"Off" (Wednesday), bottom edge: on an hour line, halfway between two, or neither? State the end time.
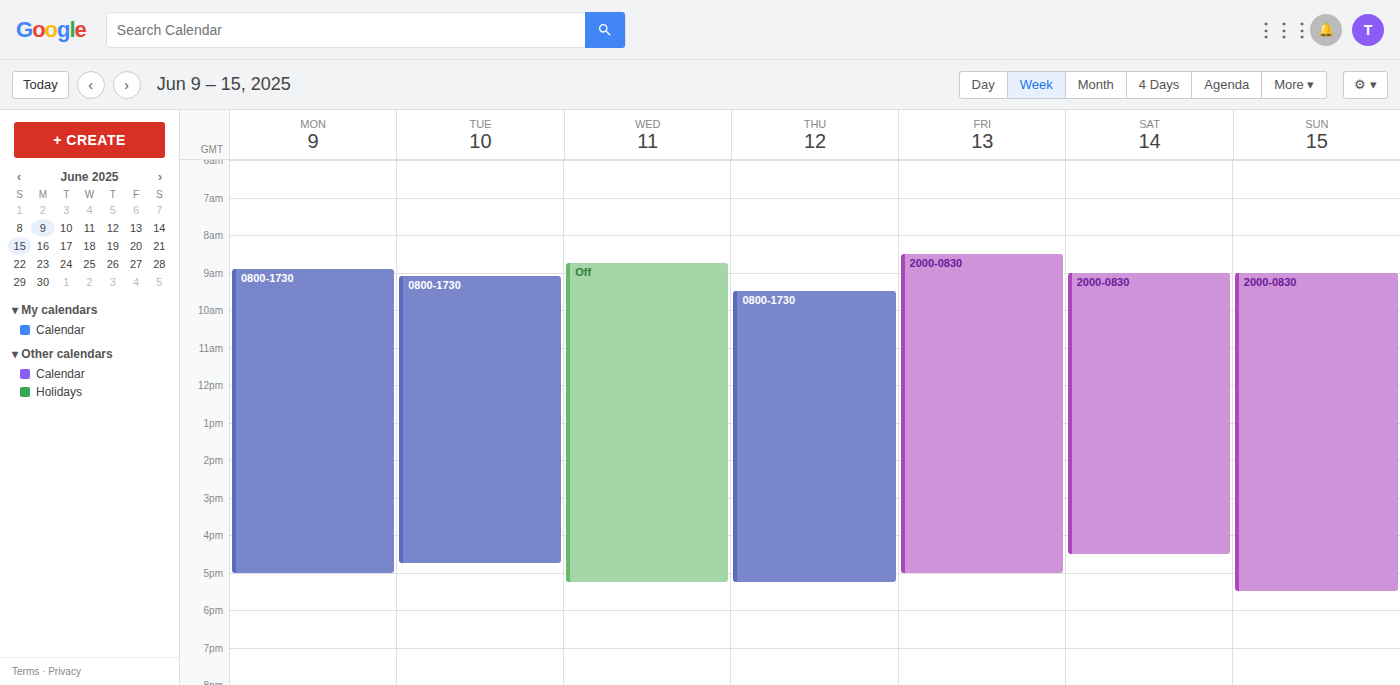
5:15 PM -- neither: a quarter of the way from the 5 PM line to the 6 PM line.